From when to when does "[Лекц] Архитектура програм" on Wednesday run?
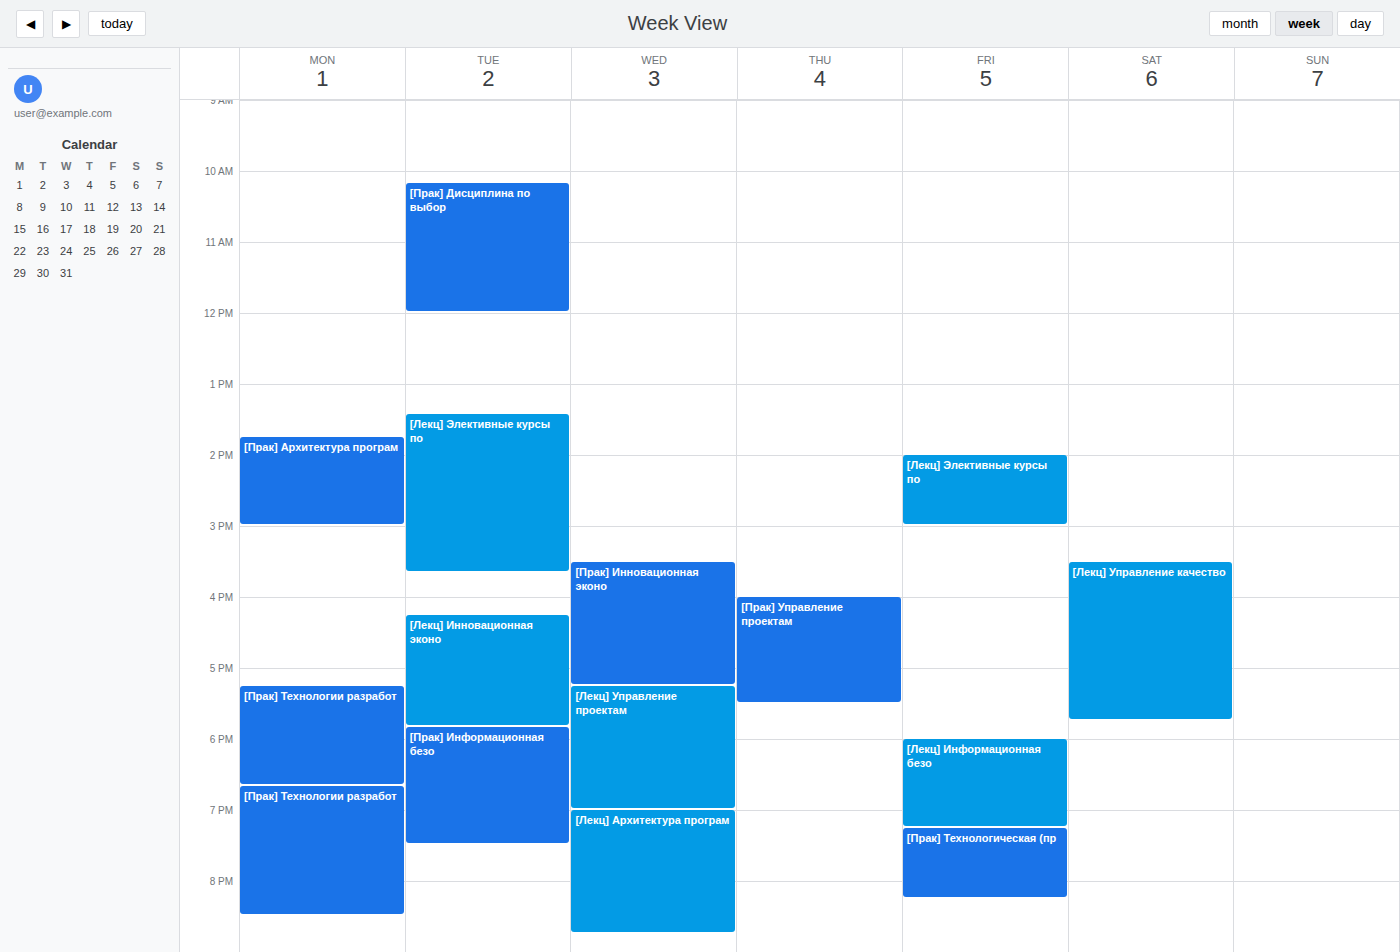
19:00 to 20:45